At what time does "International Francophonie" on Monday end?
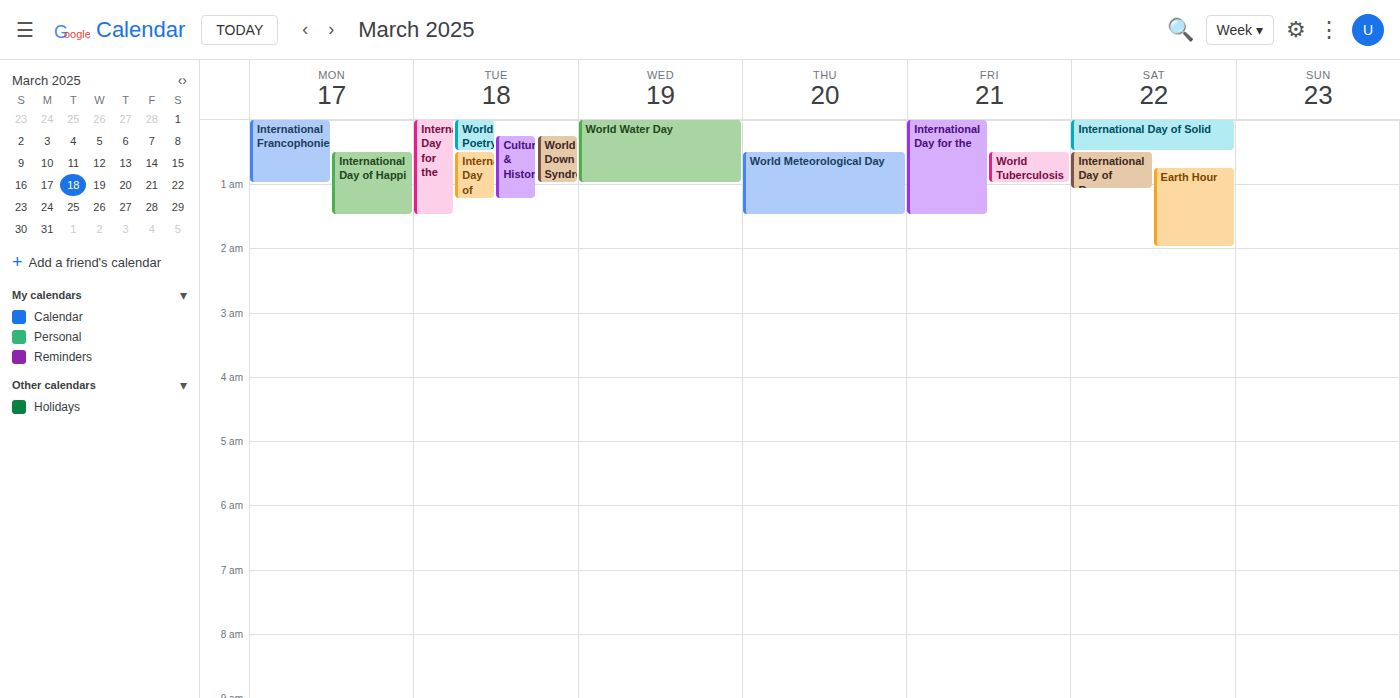
1:00 AM